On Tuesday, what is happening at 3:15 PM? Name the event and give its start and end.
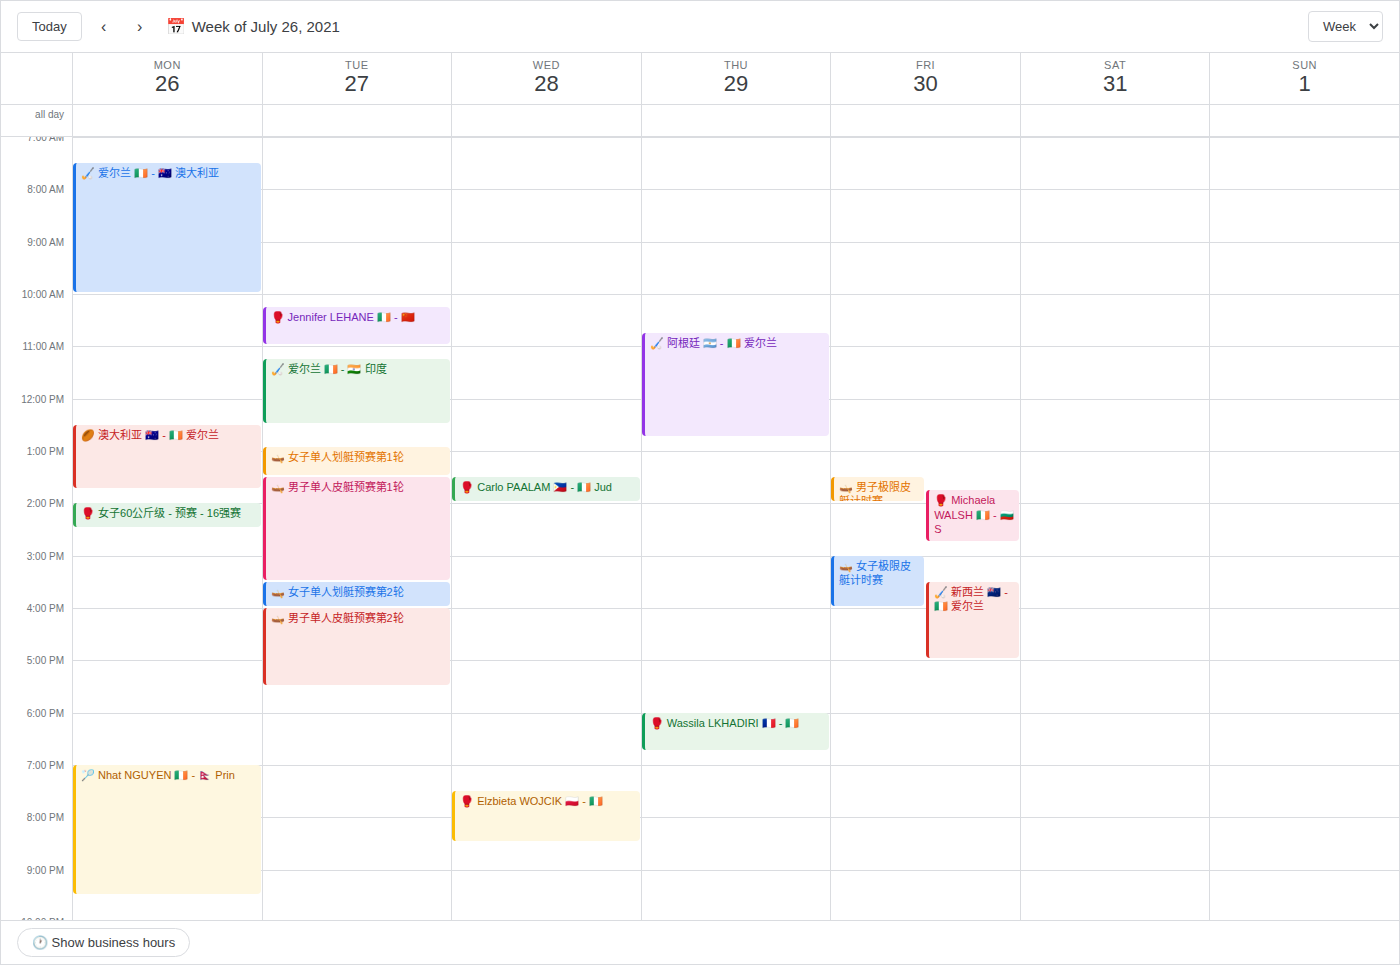
"🛶 男子单人皮艇预赛第1轮", 1:30 PM to 3:30 PM